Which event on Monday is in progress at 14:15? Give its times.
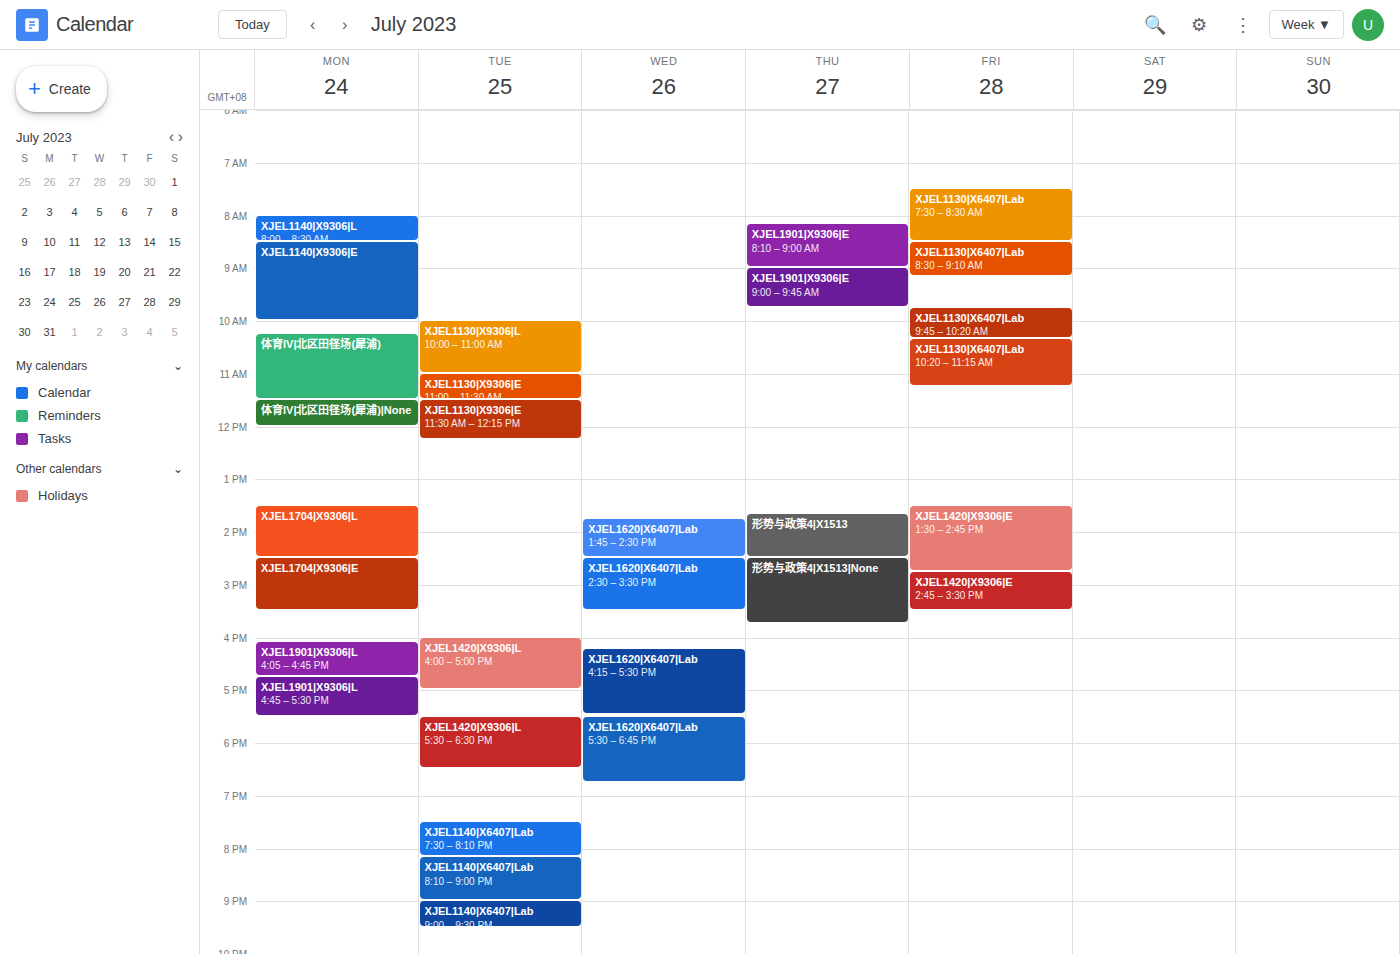
"XJEL1704|X9306|L", 13:30 to 14:30